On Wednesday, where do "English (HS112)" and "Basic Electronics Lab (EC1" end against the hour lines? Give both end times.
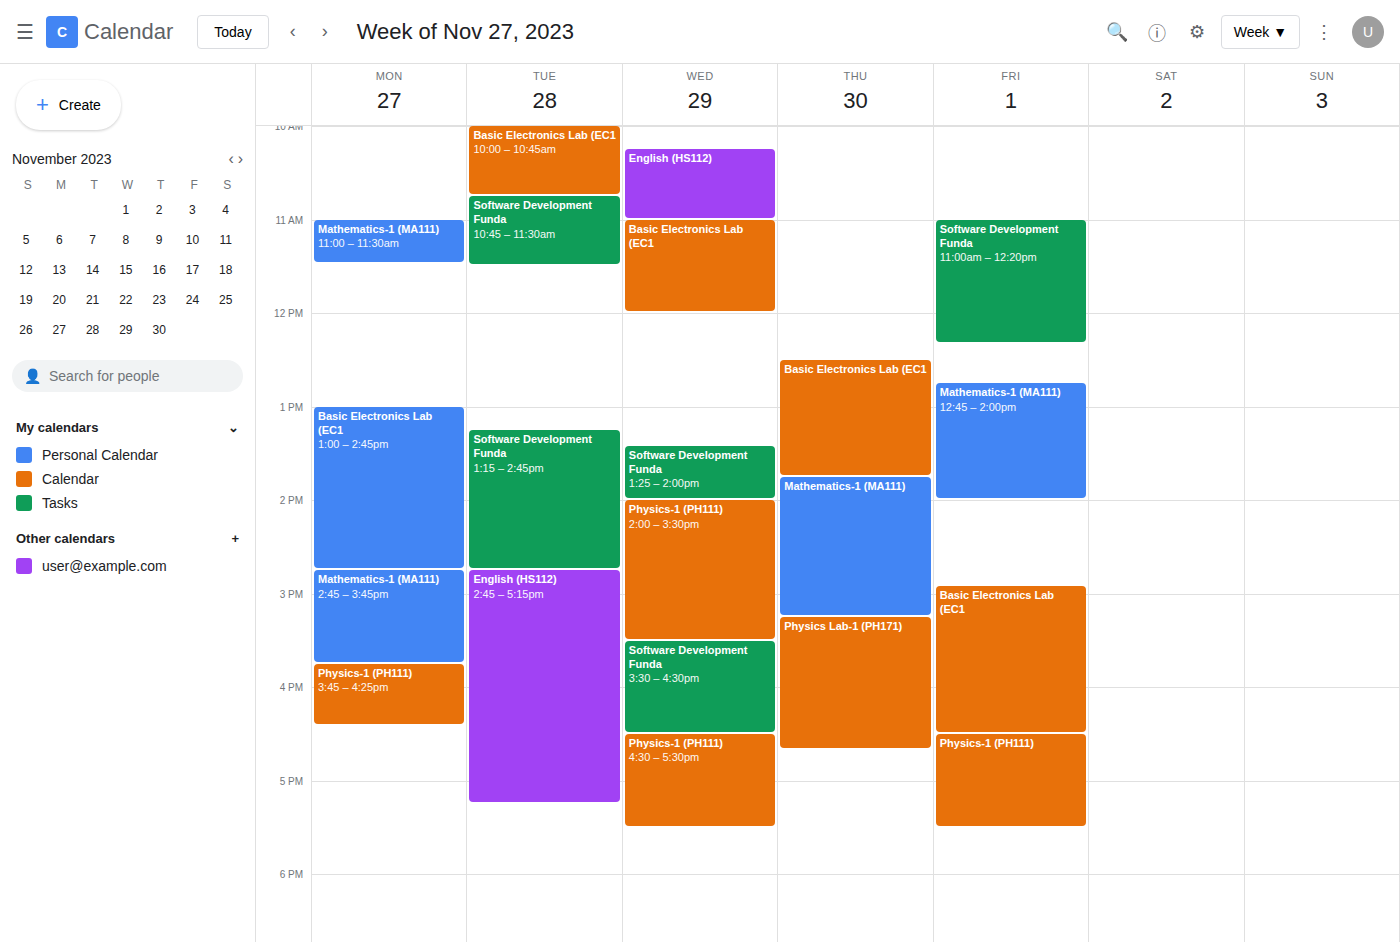
"English (HS112)": 11:00 AM, exactly on the 11 AM line. "Basic Electronics Lab (EC1": 12:00 PM, exactly on the 12 PM line.